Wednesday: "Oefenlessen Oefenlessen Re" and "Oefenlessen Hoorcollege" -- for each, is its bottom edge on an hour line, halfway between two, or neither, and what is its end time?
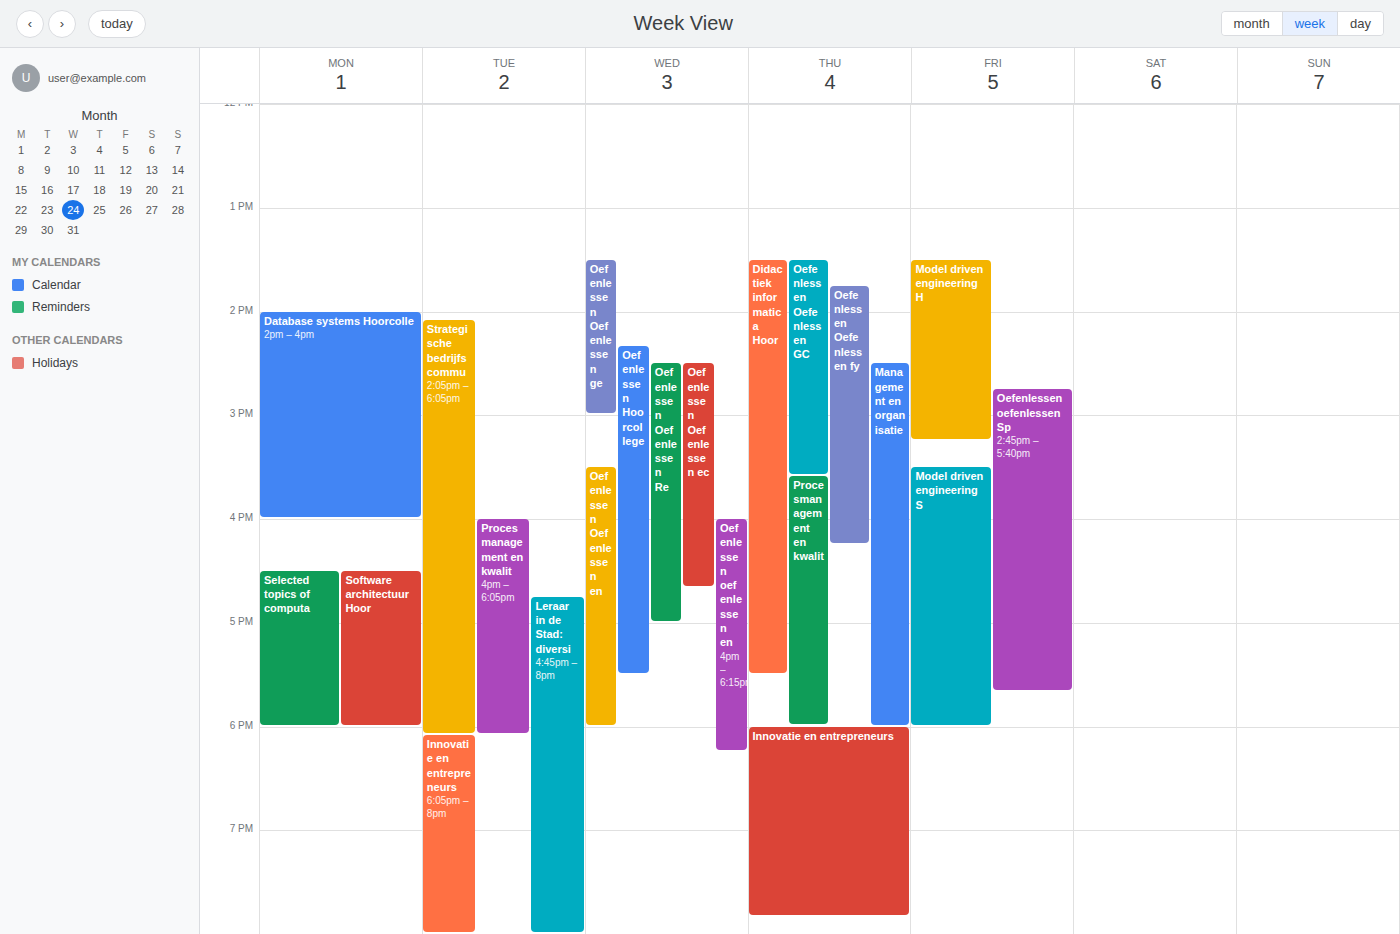
"Oefenlessen Oefenlessen Re": 5:00 PM, exactly on the 5 PM line. "Oefenlessen Hoorcollege": 5:30 PM, halfway between the 5 PM and 6 PM lines.